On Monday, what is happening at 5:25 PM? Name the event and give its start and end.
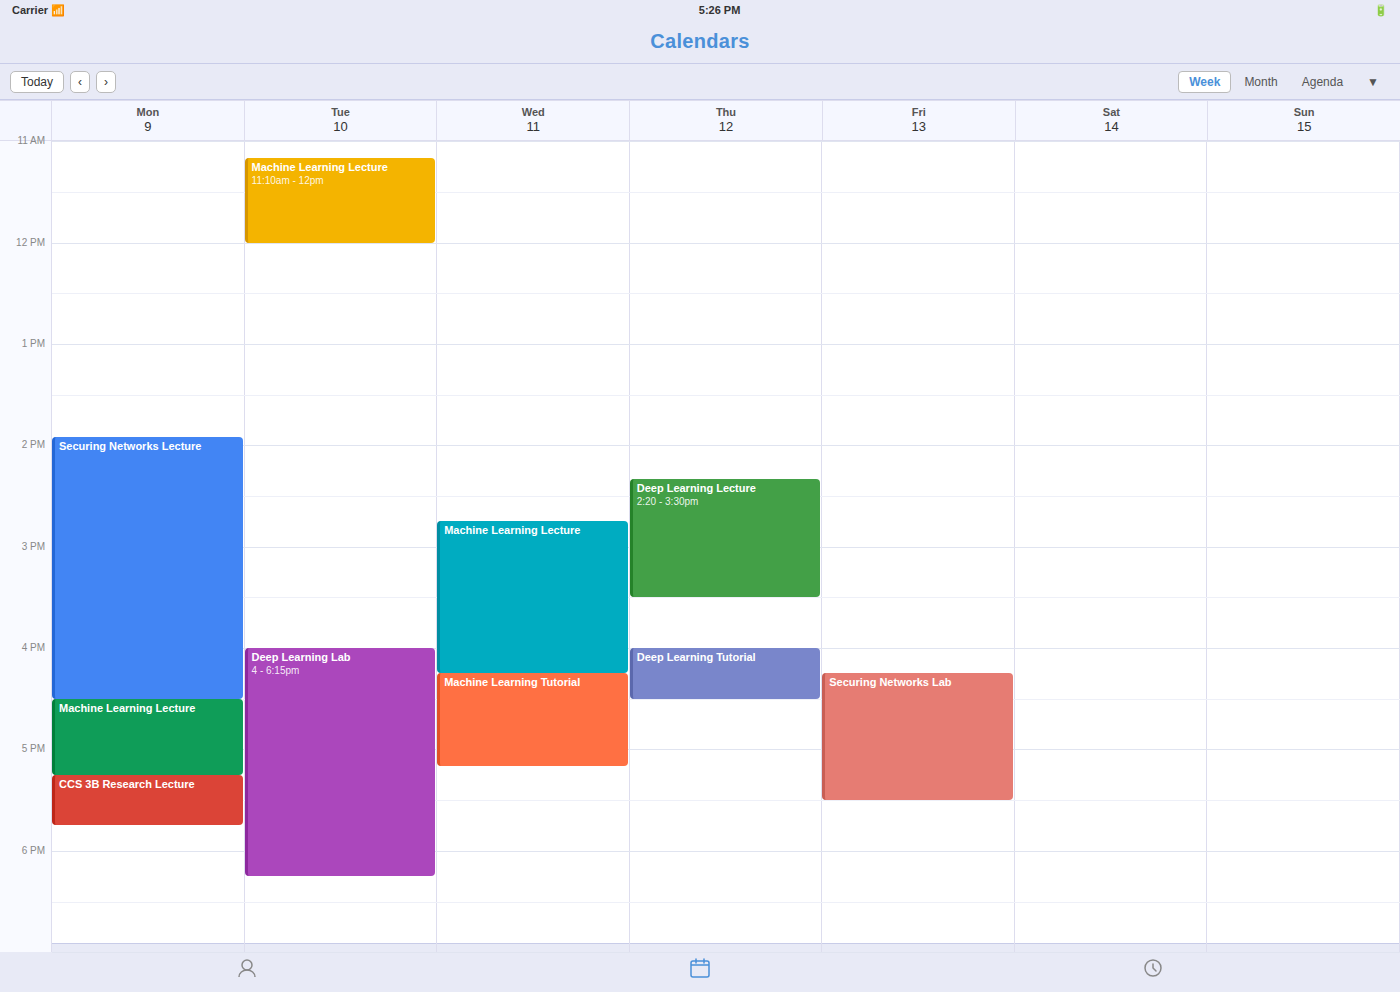
"CCS 3B Research Lecture", 5:15 PM to 5:45 PM